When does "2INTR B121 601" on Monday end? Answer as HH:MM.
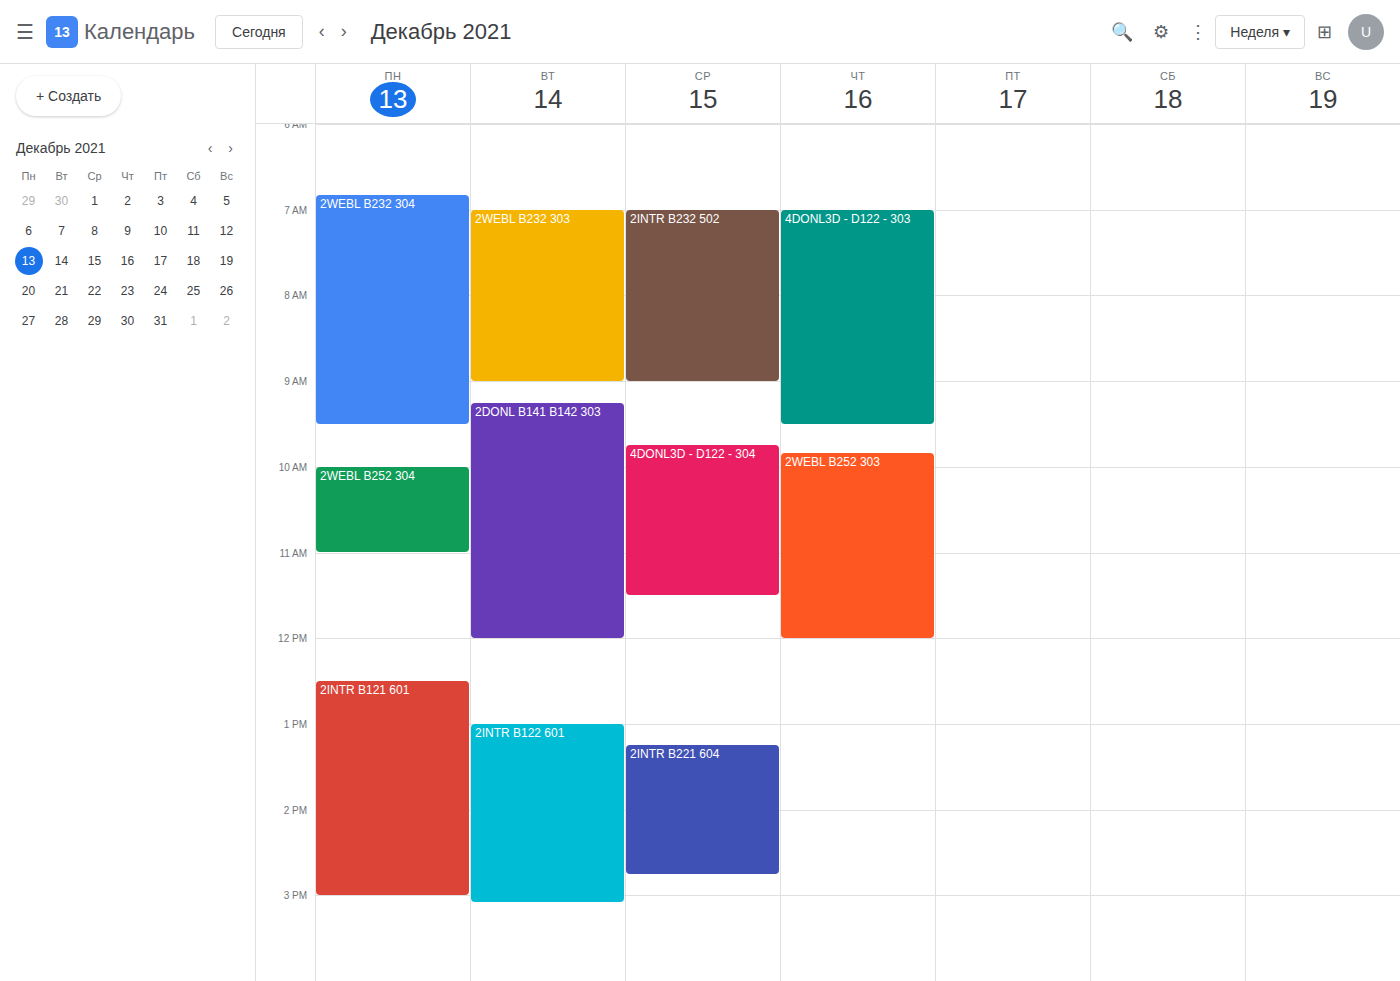
15:00